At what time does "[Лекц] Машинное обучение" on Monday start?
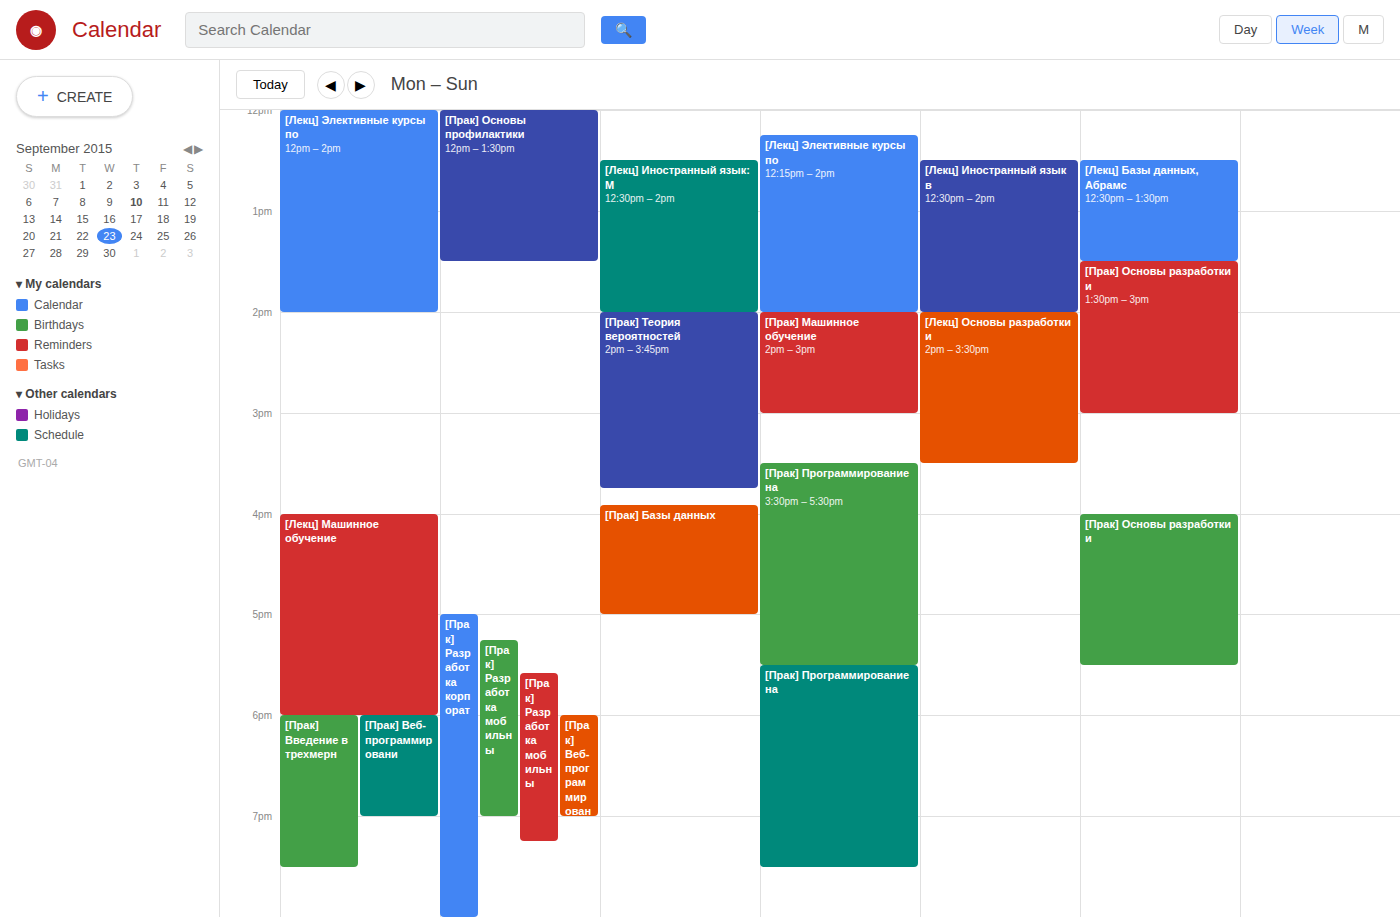
4:00 PM